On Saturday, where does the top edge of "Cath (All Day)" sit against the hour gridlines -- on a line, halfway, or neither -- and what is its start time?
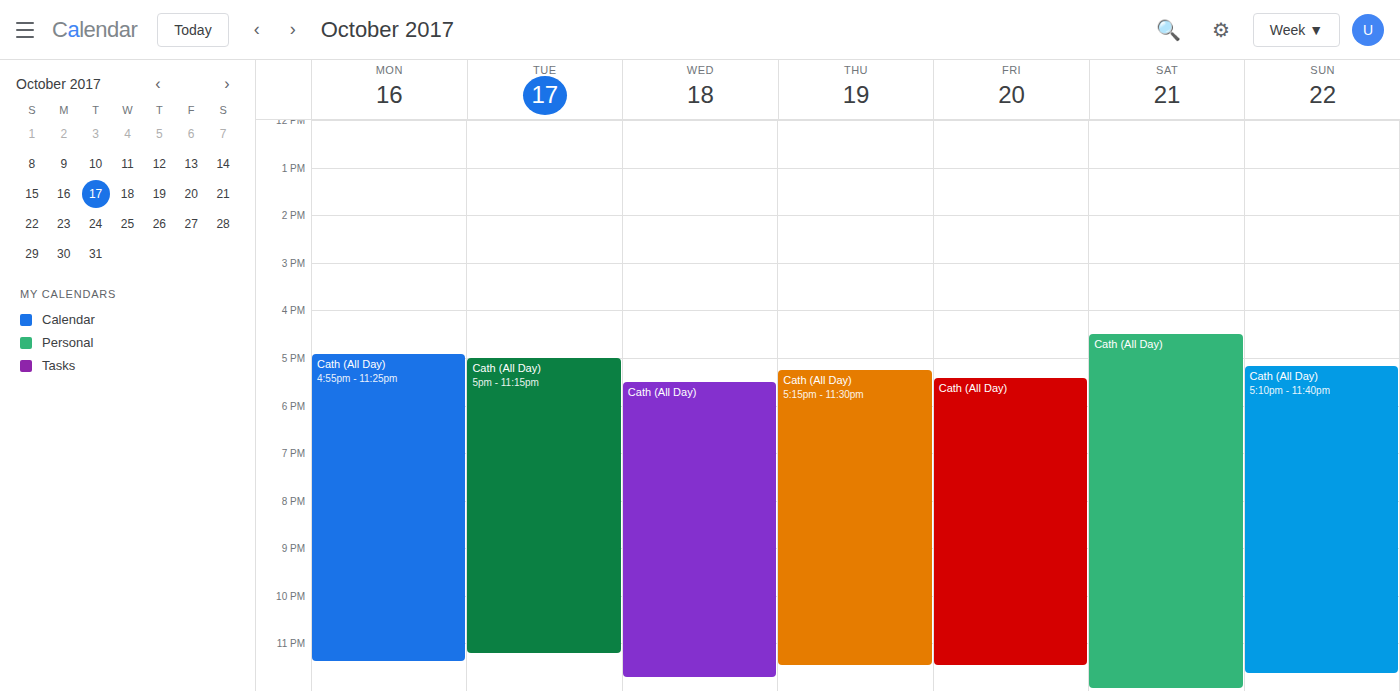
4:30 PM -- halfway between the 4 PM and 5 PM lines.